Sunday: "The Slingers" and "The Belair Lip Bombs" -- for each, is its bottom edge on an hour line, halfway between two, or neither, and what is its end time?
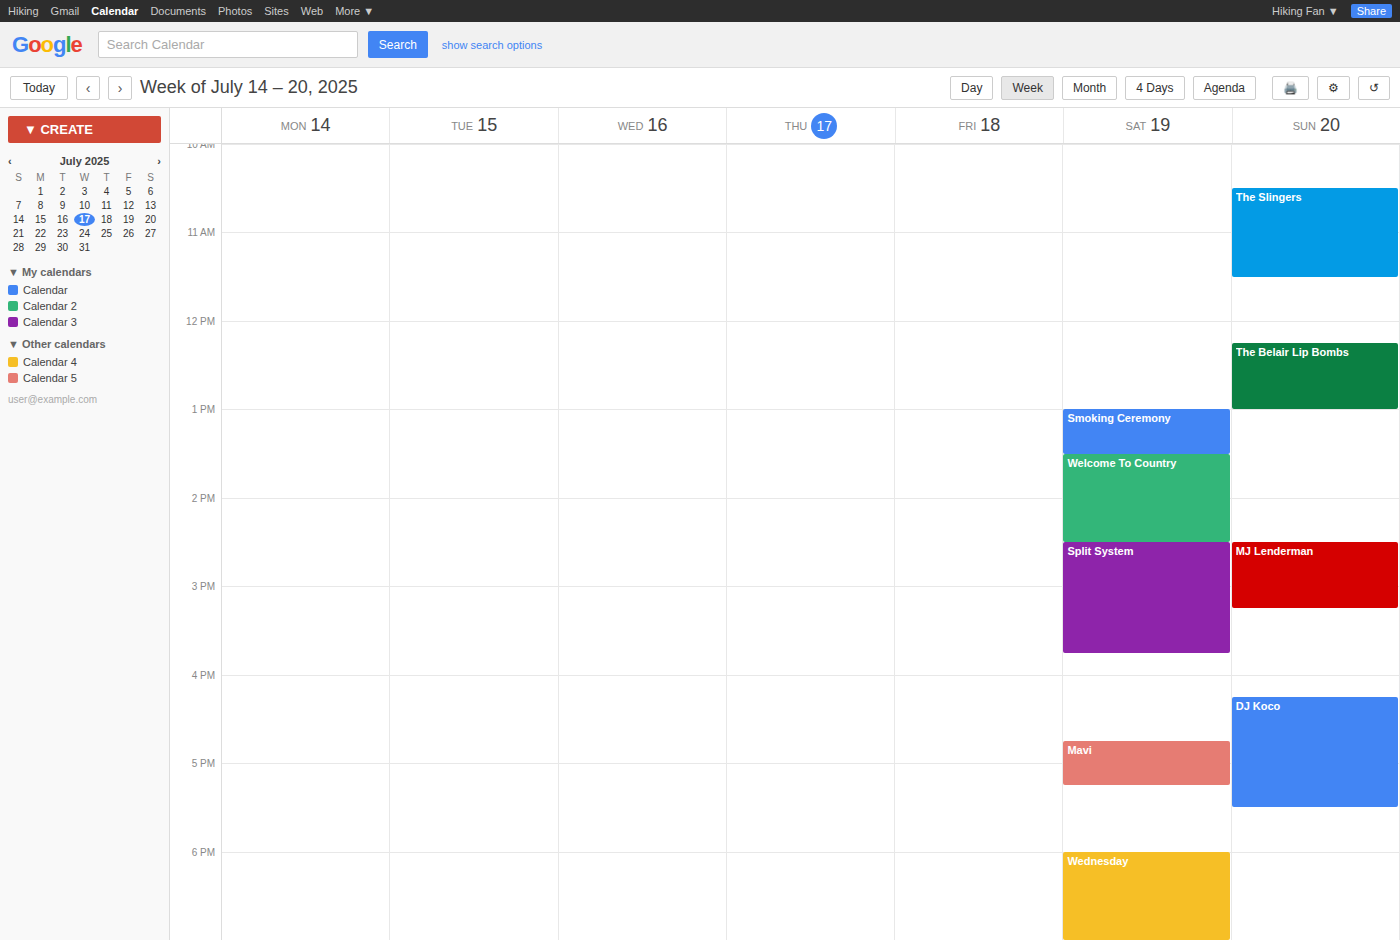
"The Slingers": 11:30 AM, halfway between the 11 AM and 12 PM lines. "The Belair Lip Bombs": 1:00 PM, exactly on the 1 PM line.